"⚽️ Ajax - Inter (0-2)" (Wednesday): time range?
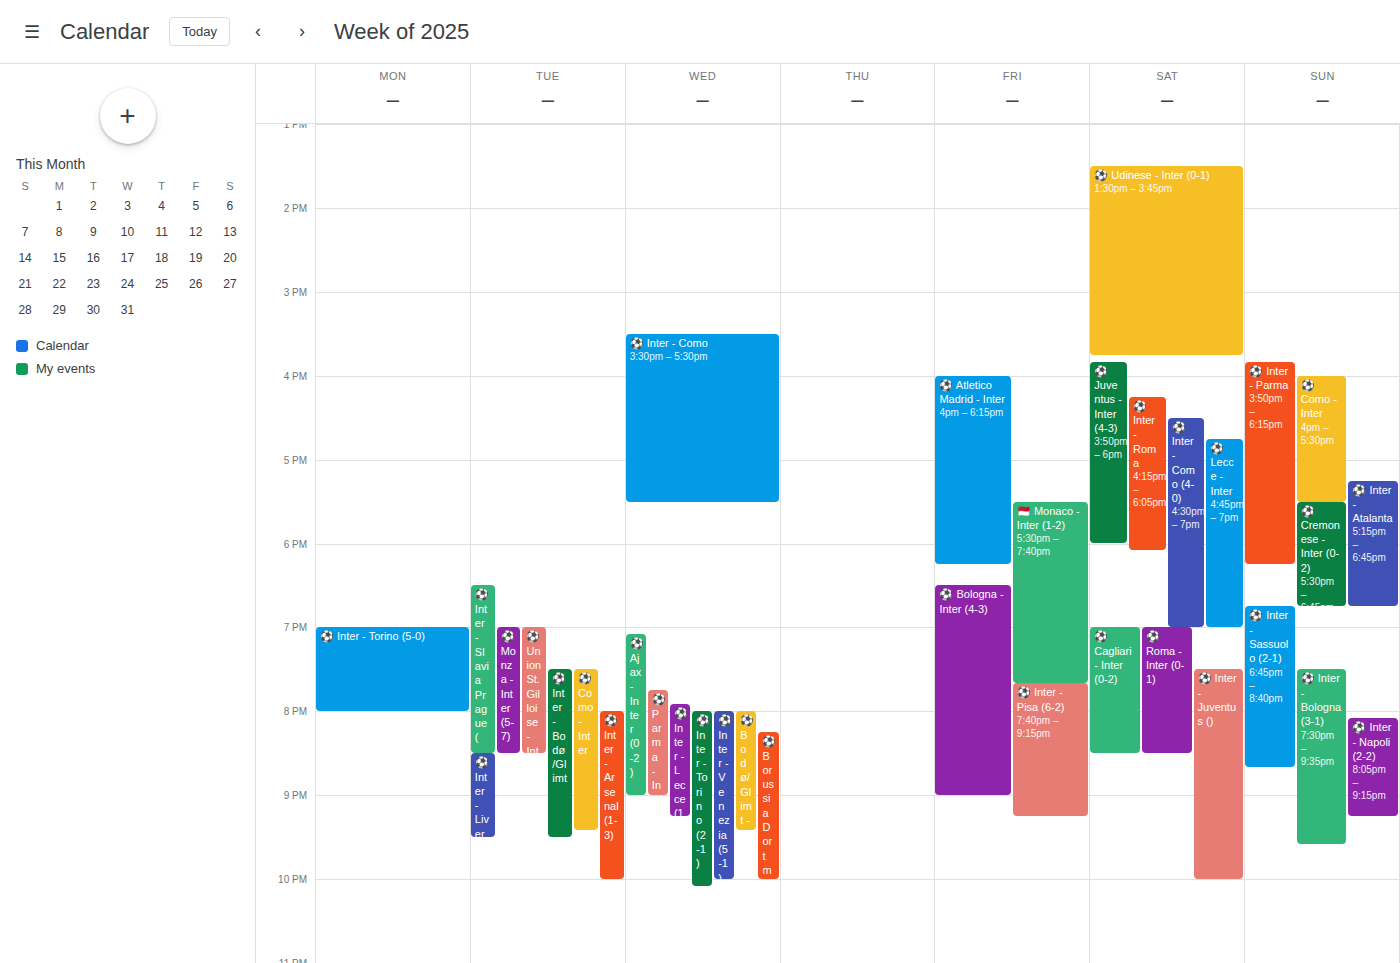
19:05 to 21:00